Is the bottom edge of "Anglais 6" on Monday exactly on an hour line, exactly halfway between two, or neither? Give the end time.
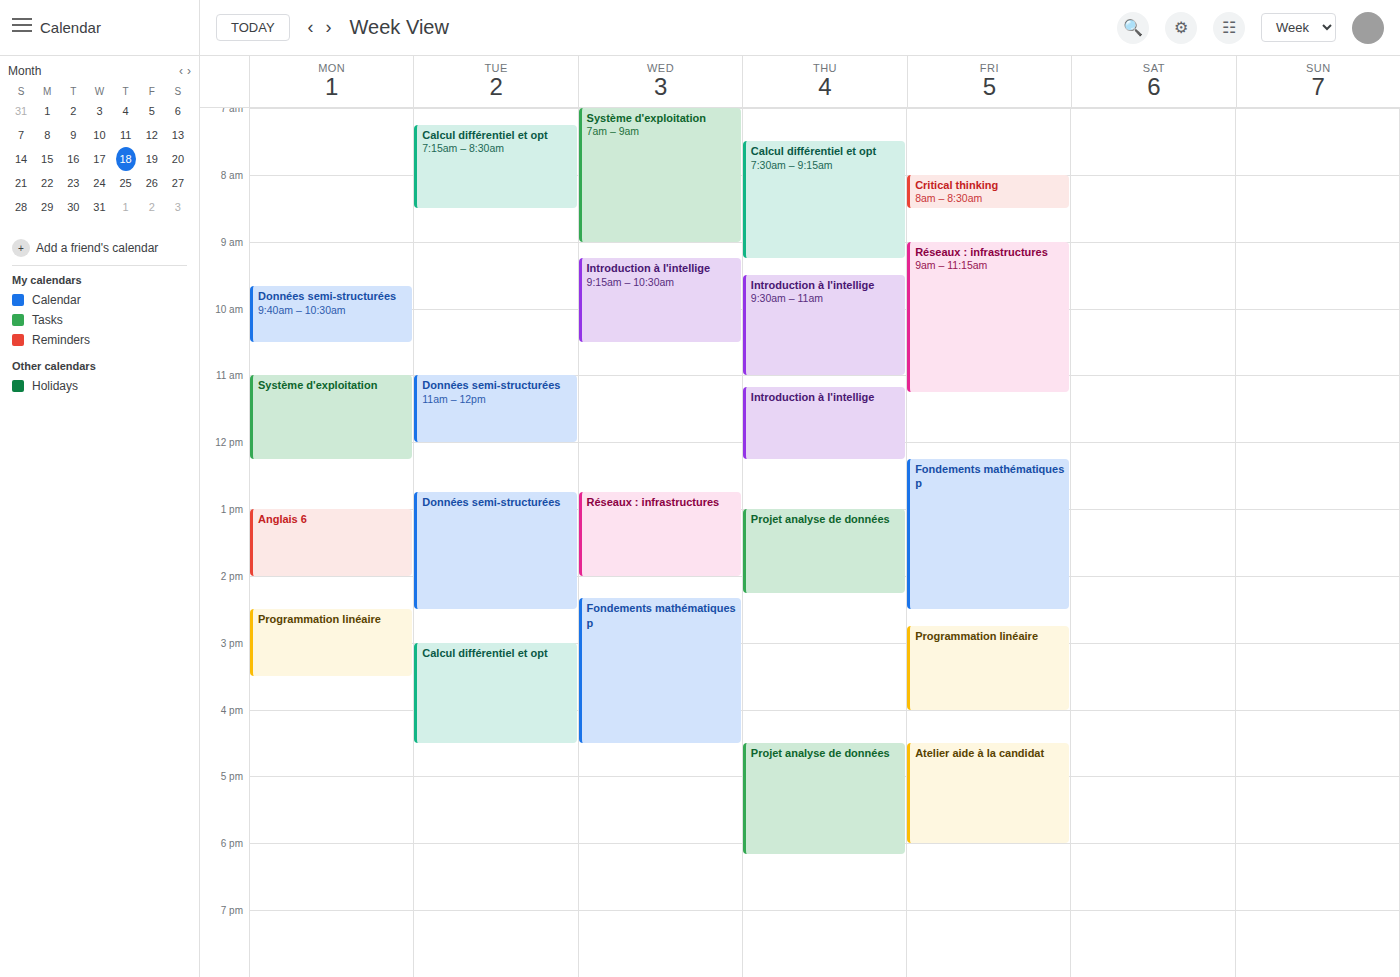
2:00 PM -- exactly on the 2 PM line.